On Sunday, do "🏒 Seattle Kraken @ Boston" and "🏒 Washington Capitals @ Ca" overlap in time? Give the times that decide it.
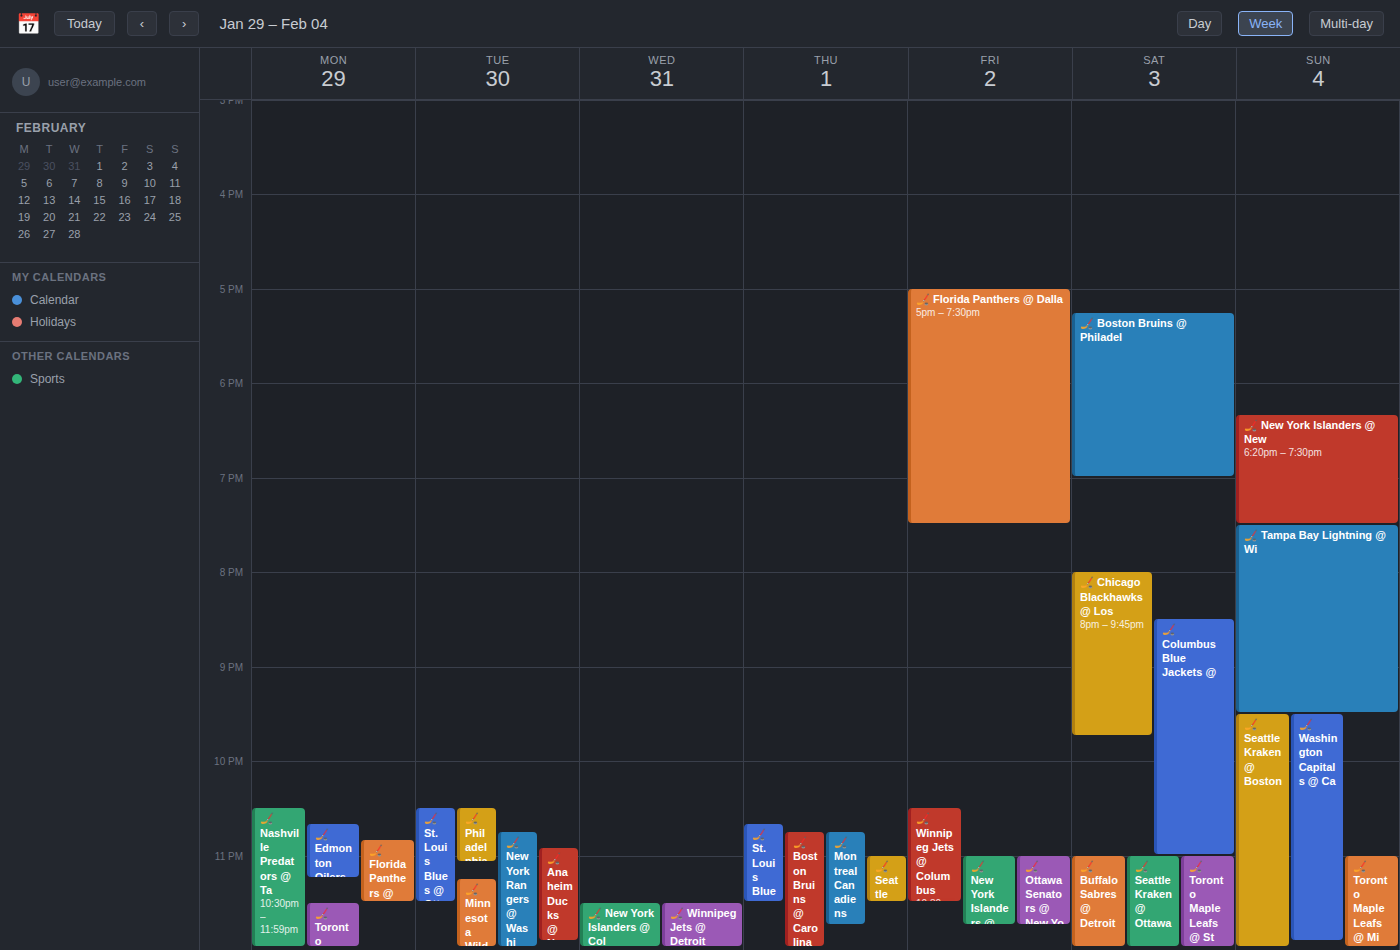
"🏒 Seattle Kraken @ Boston" starts at 9:30 PM, before "🏒 Washington Capitals @ Ca" ends at 11:55 PM -- they overlap.